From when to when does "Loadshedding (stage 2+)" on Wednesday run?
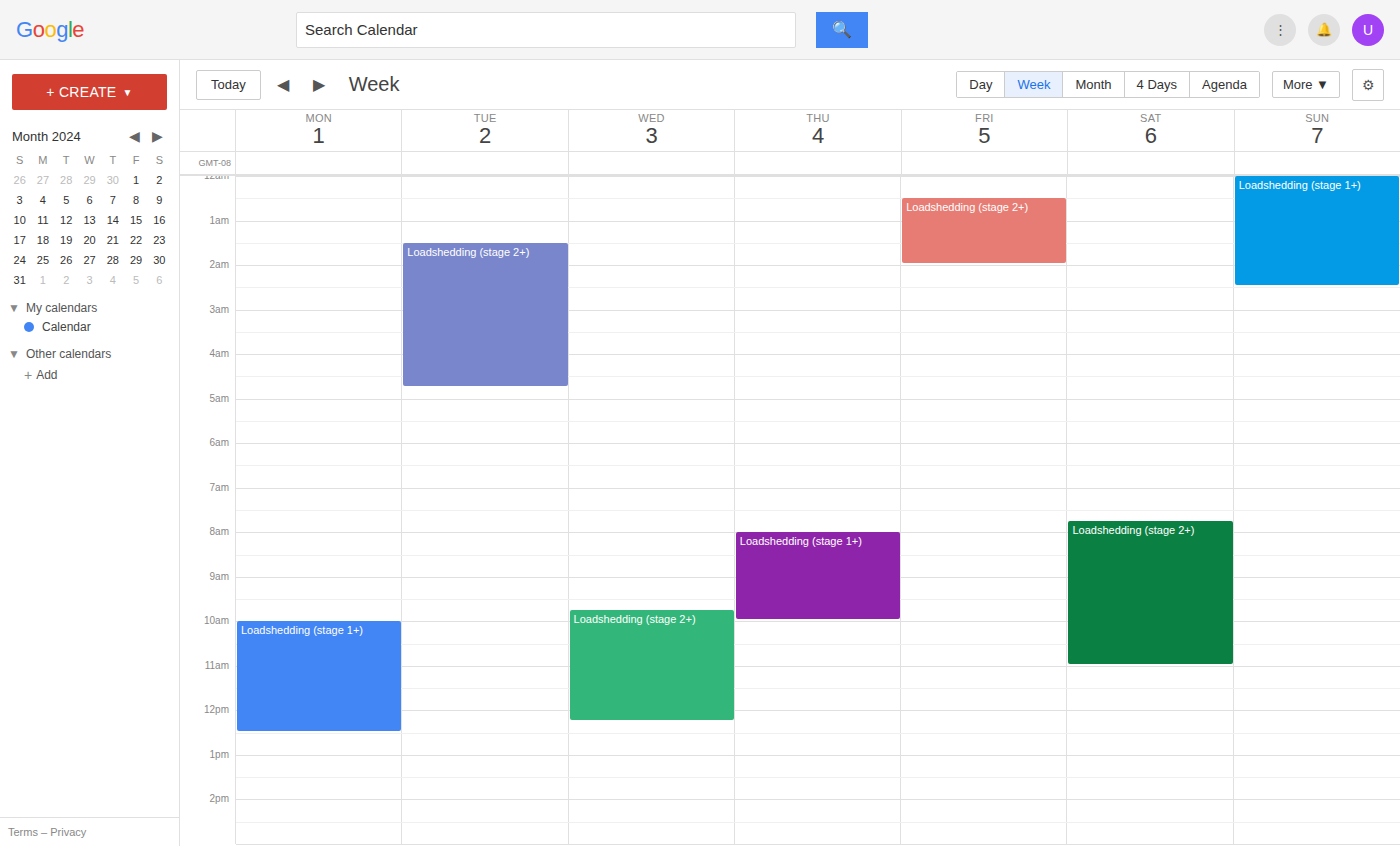
9:45 AM to 12:15 PM